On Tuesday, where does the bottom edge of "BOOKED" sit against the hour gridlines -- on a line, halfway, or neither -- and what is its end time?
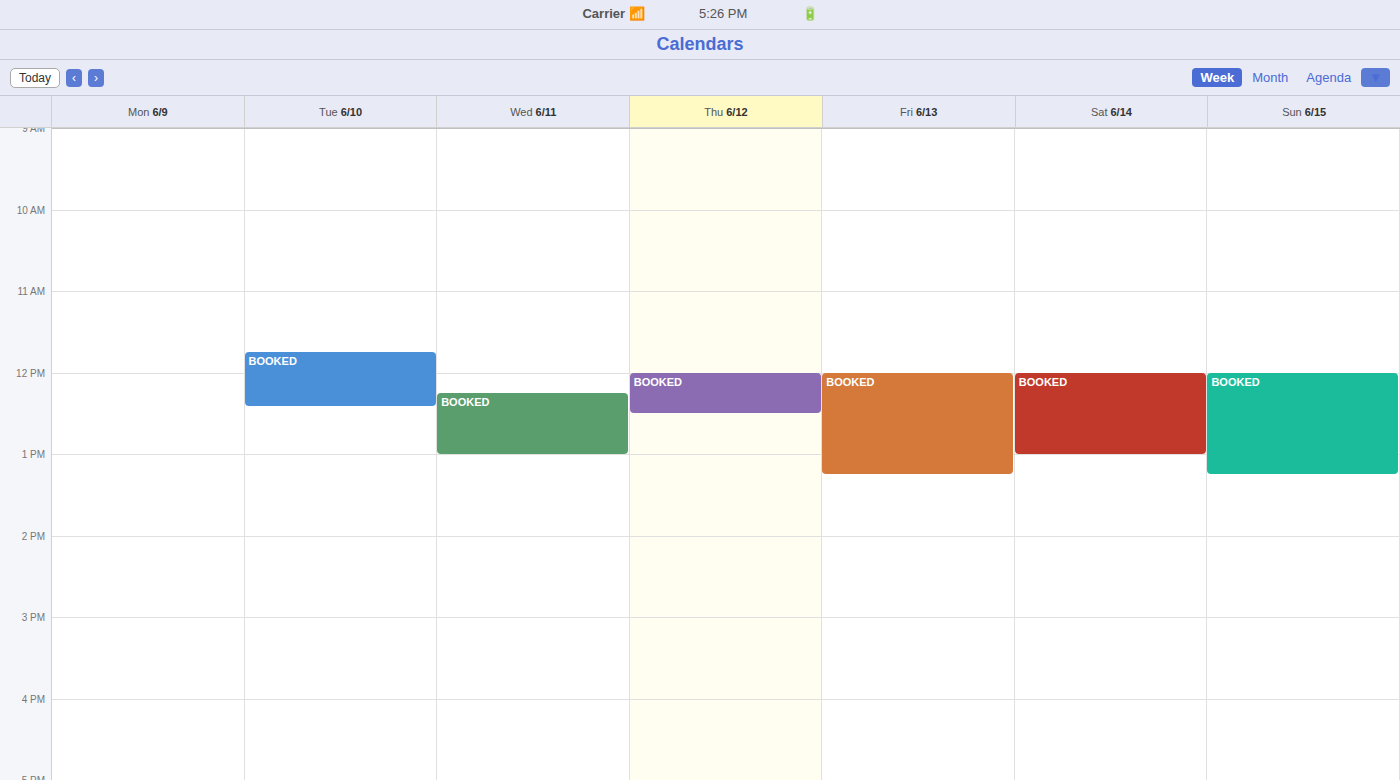
12:25 -- neither: 25 minutes below the 12:00 line and 35 minutes above the 13:00 line.